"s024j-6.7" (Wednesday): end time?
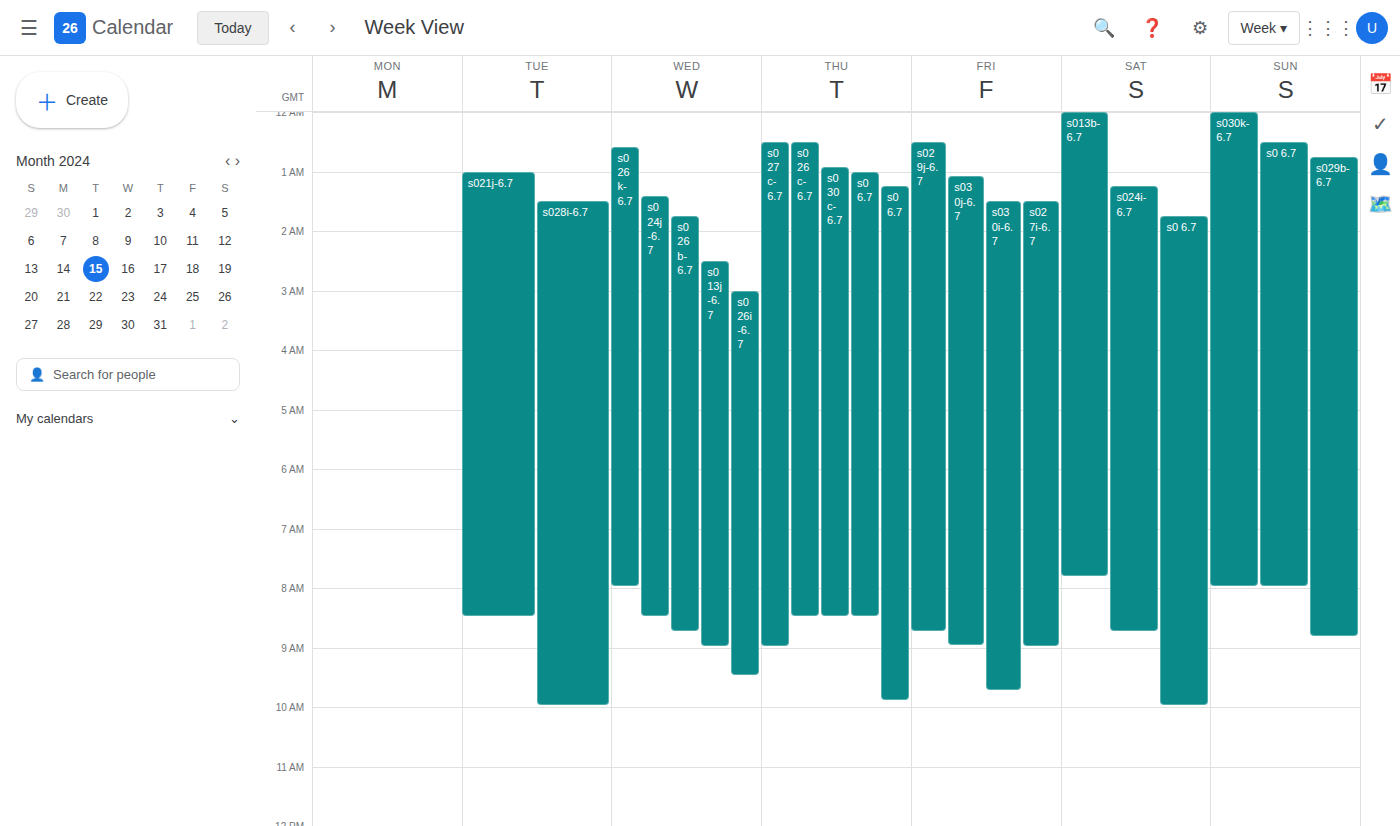
8:30 AM